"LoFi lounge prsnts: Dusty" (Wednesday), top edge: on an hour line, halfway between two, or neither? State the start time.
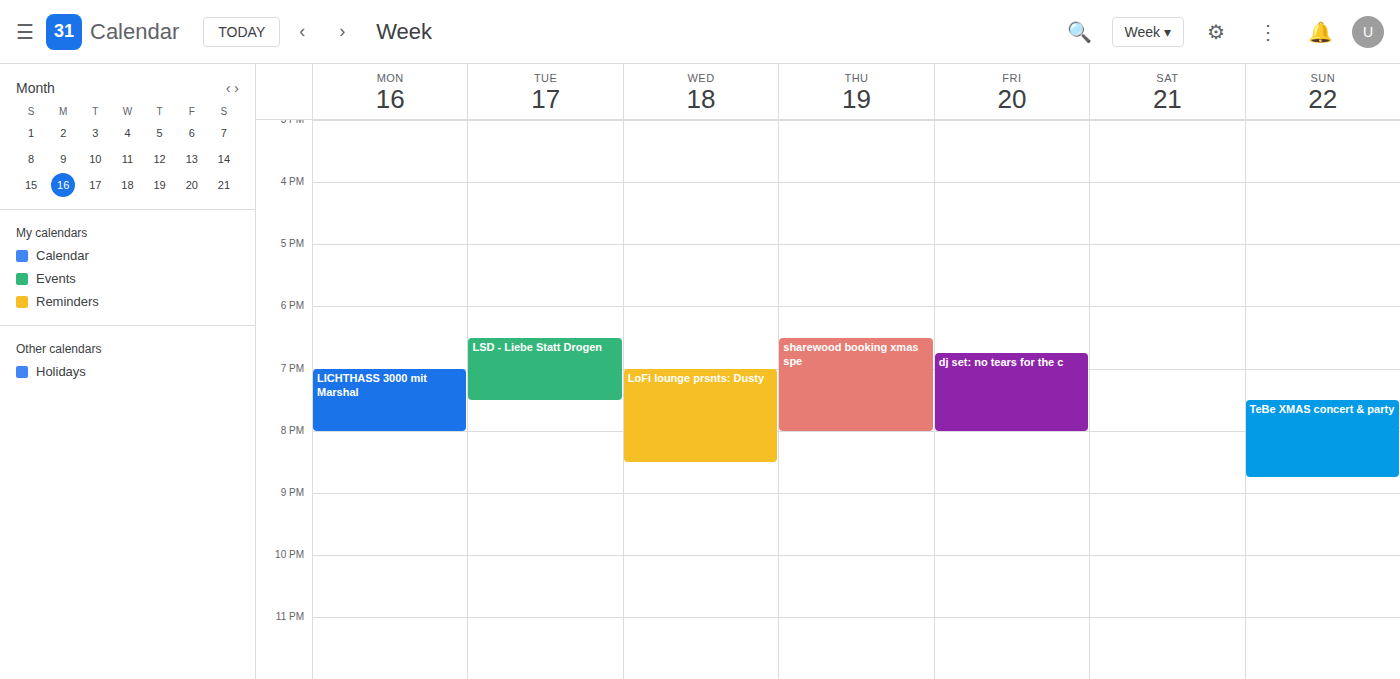
7:00 PM -- exactly on the 7 PM line.